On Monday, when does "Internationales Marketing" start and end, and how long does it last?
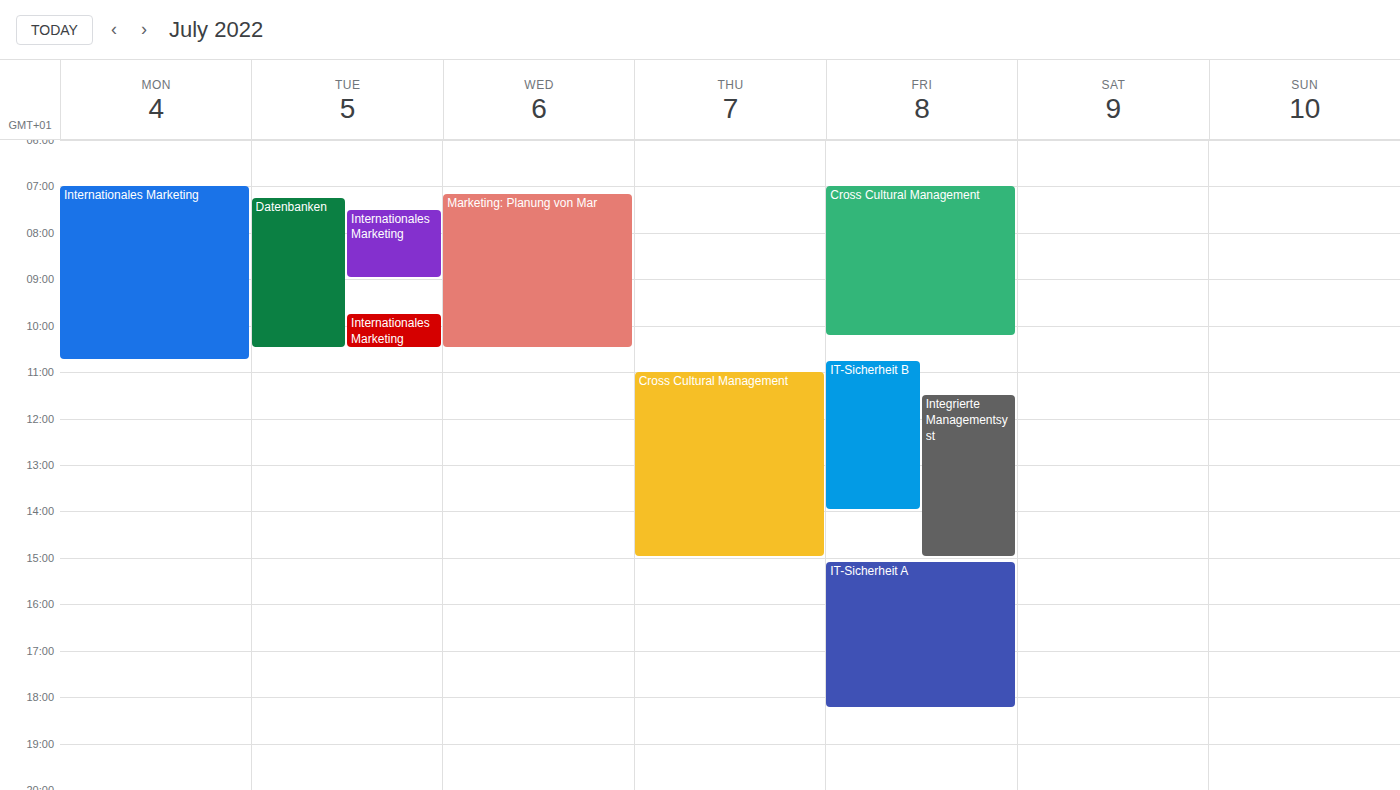
07:00 to 10:45, 3 hours 45 minutes